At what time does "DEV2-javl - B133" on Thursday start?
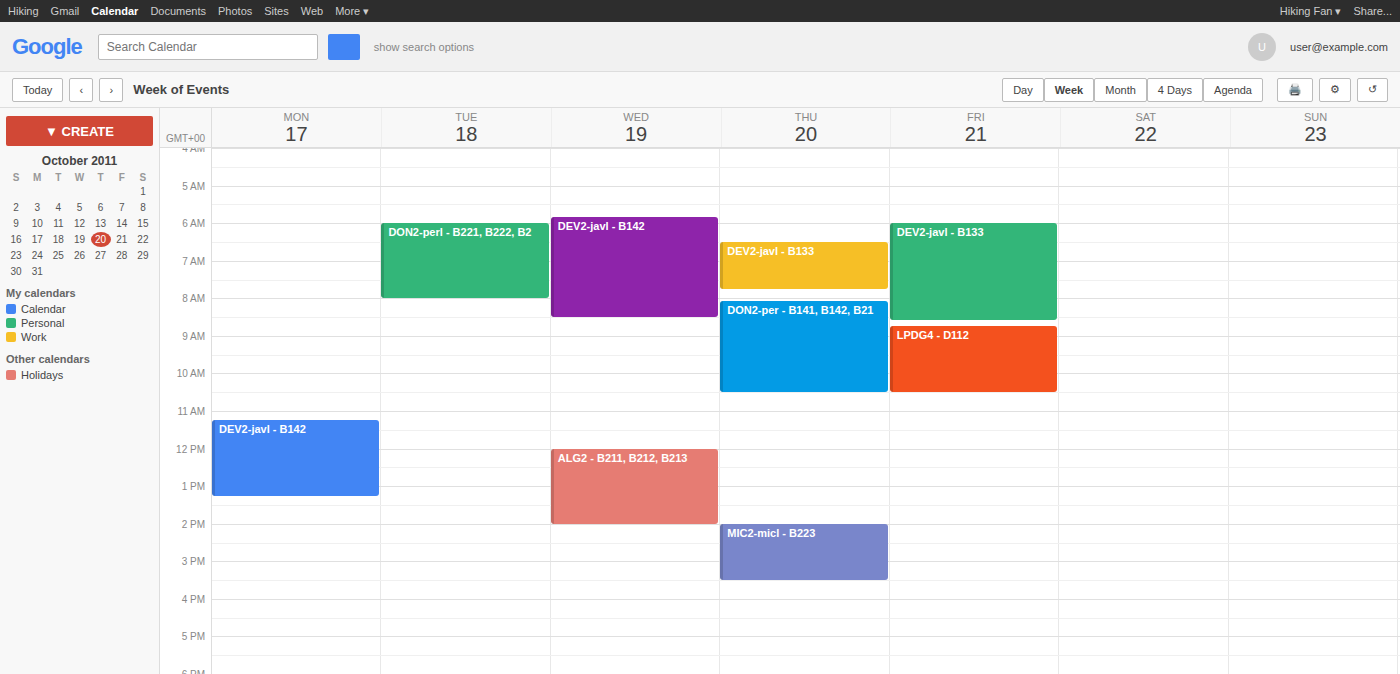
6:30 AM